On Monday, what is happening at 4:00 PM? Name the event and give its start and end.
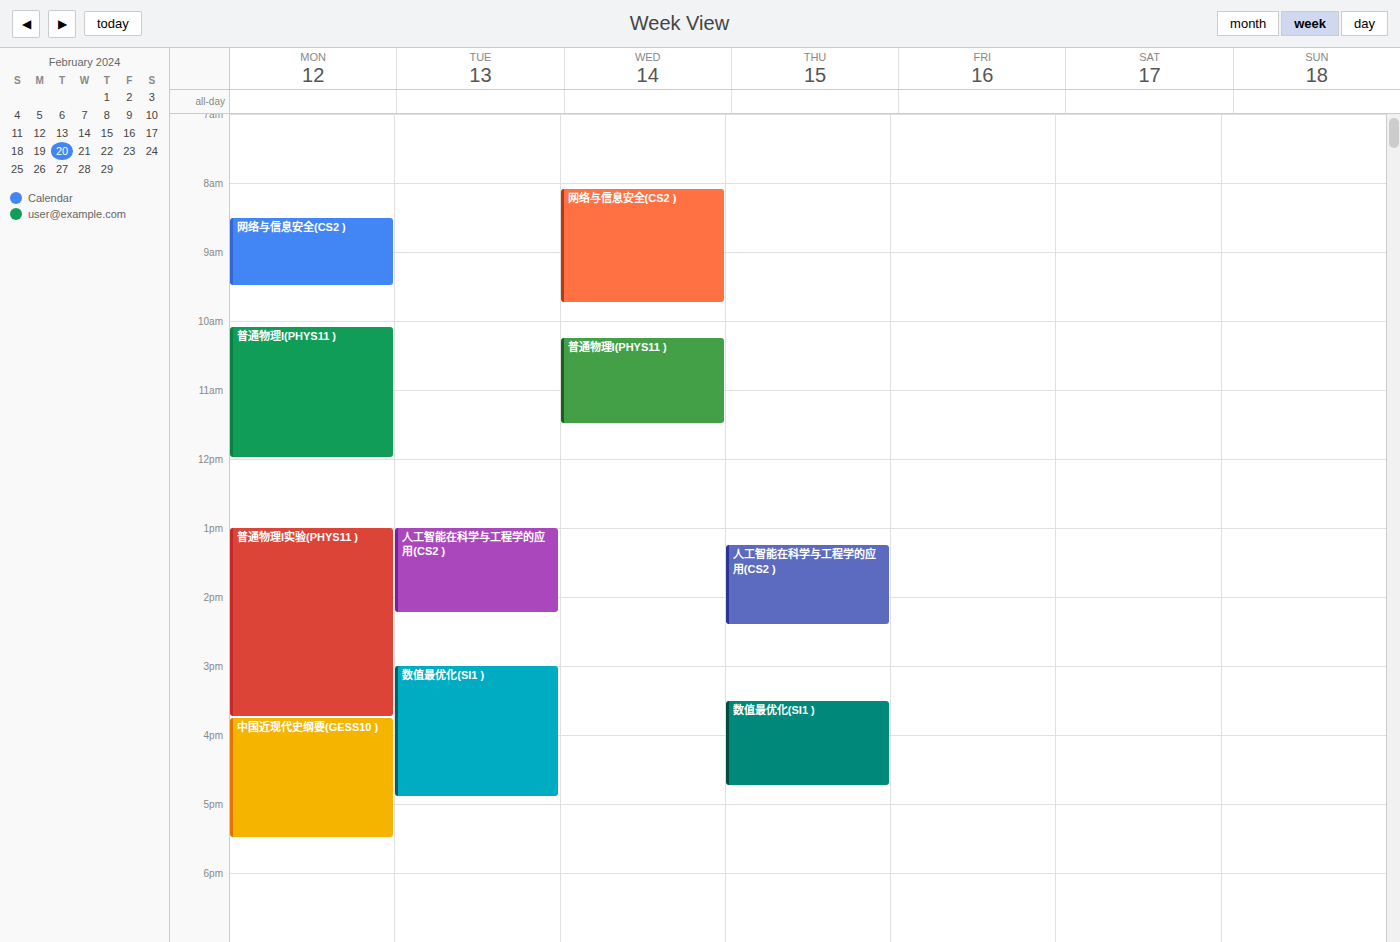
"中国近现代史纲要(GESS10 )", 3:45 PM to 5:30 PM